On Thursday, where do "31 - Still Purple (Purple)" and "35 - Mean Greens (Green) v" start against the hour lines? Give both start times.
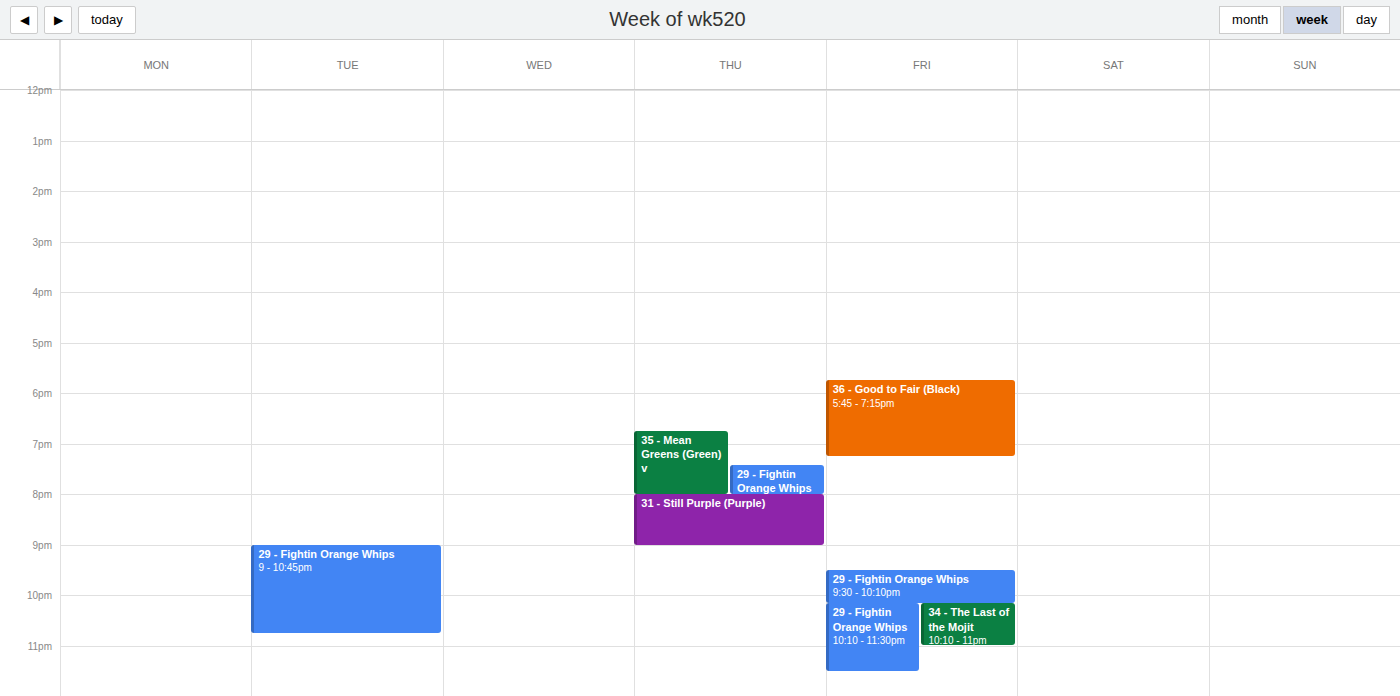
"31 - Still Purple (Purple)": 8:00 PM, exactly on the 8 PM line. "35 - Mean Greens (Green) v": 6:45 PM, neither: three quarters of the way from the 6 PM line to the 7 PM line.